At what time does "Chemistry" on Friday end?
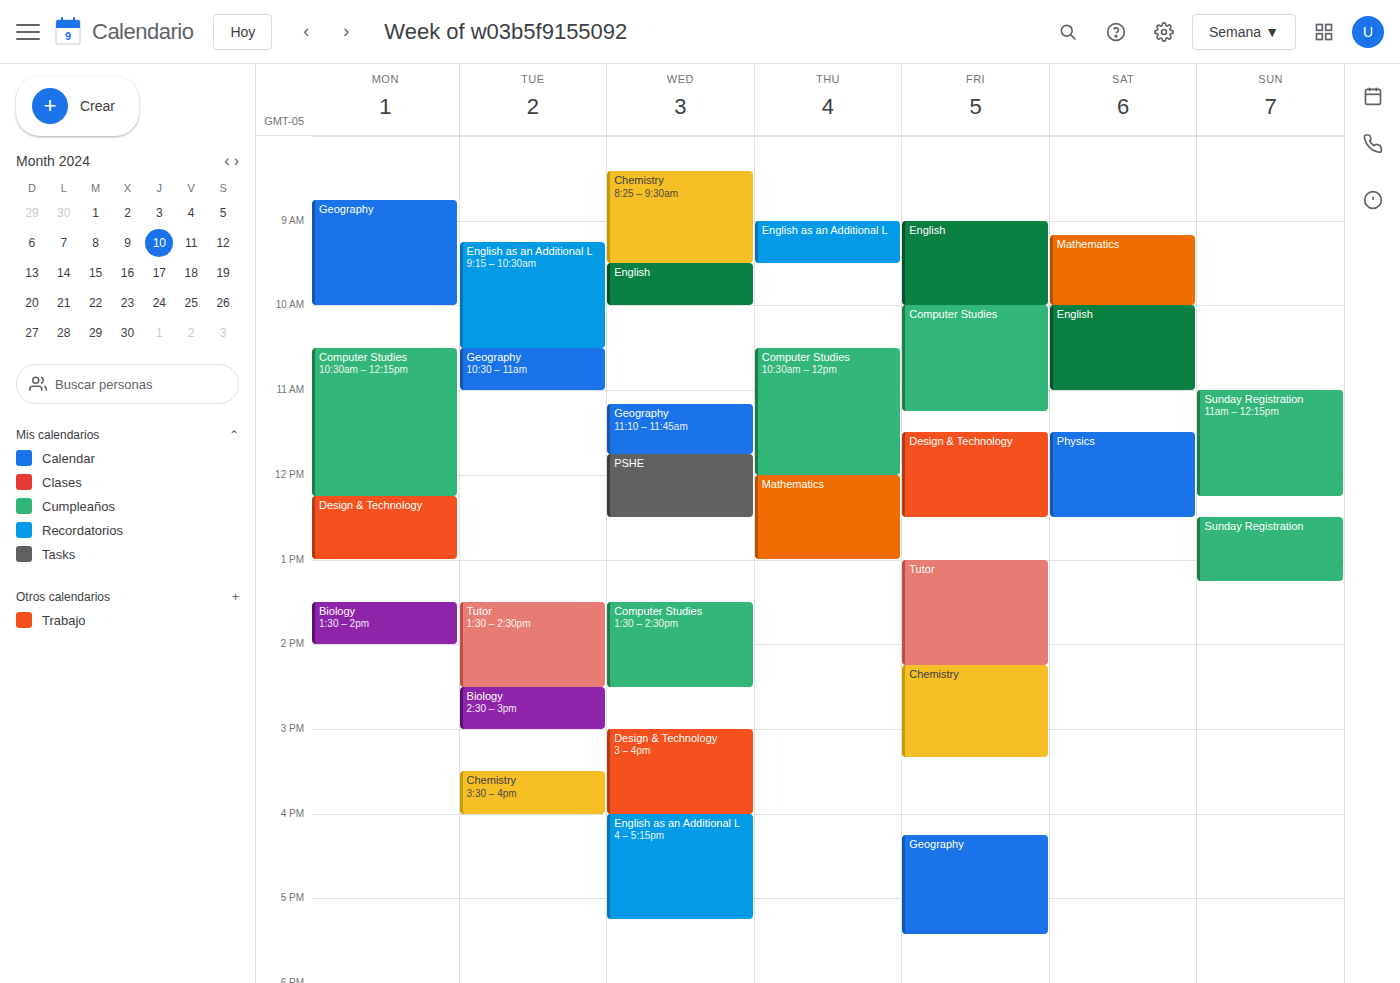
3:20 PM